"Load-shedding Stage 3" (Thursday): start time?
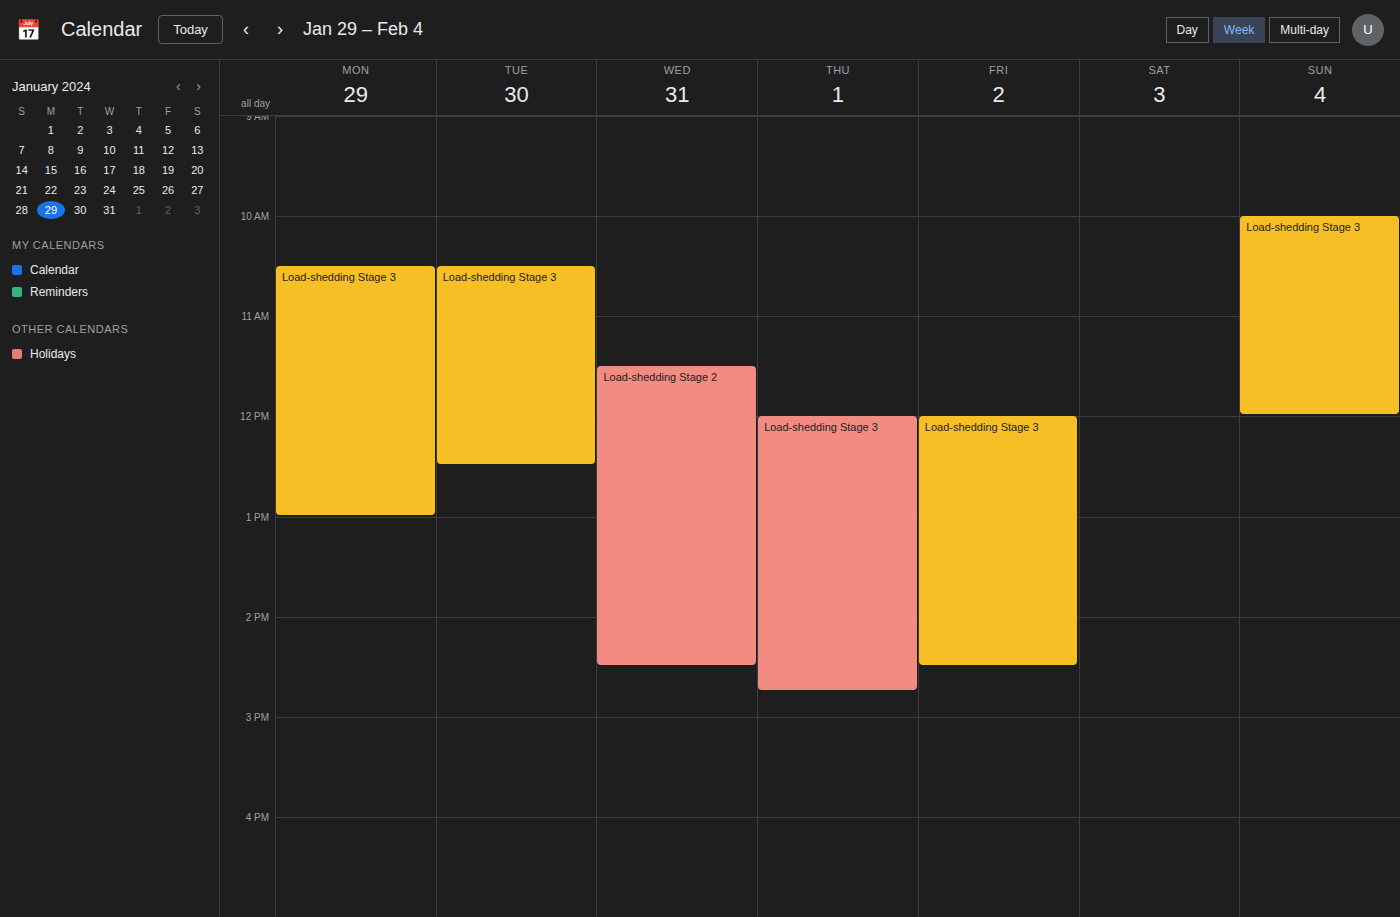
12:00 PM